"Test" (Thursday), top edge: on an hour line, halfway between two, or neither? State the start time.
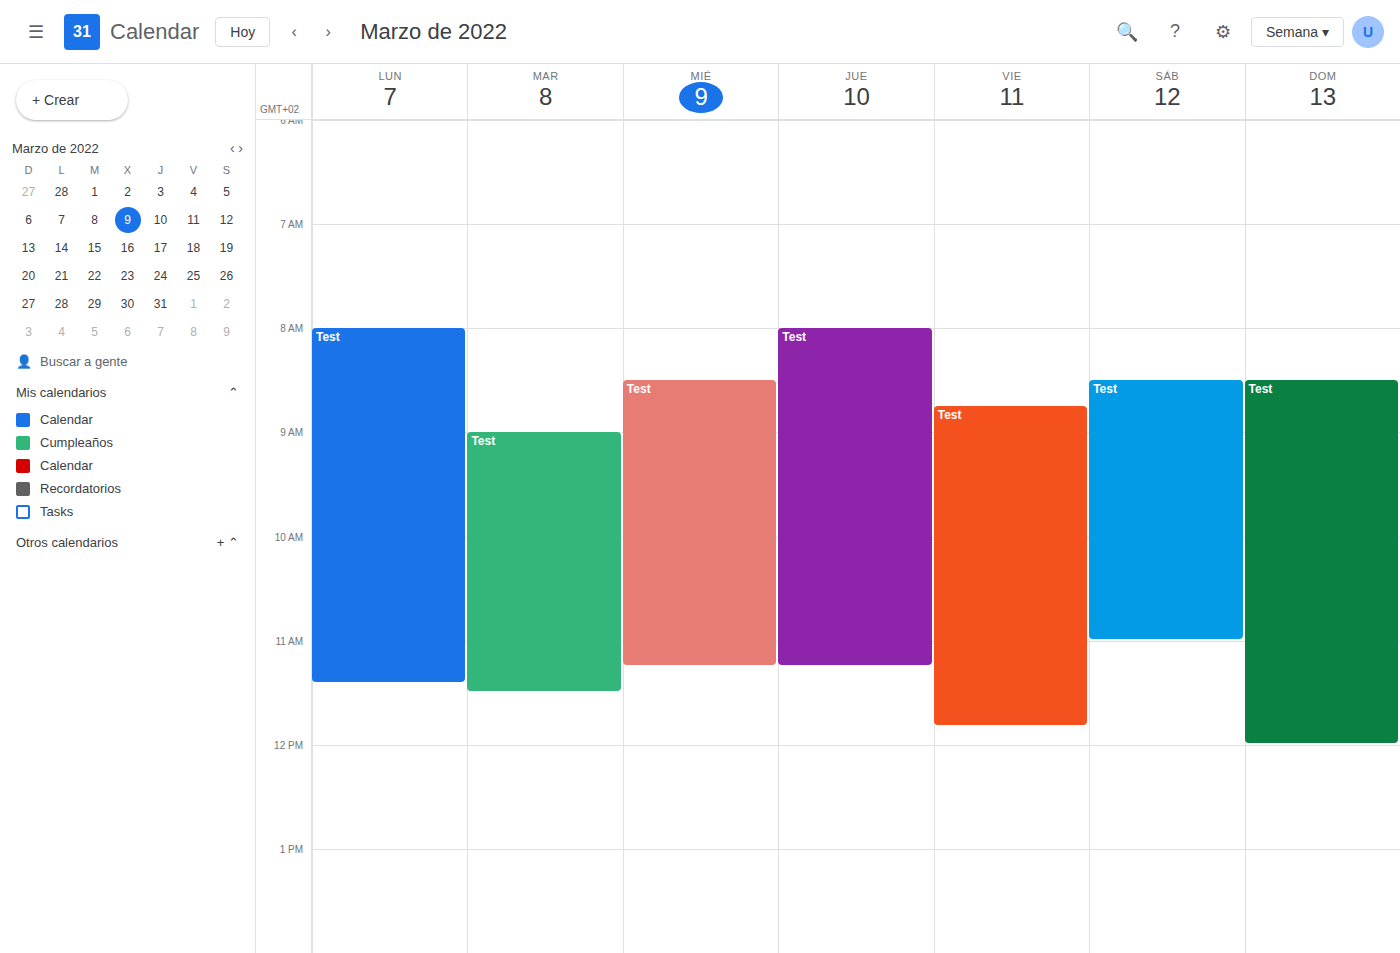
08:00 -- exactly on the 08:00 line.